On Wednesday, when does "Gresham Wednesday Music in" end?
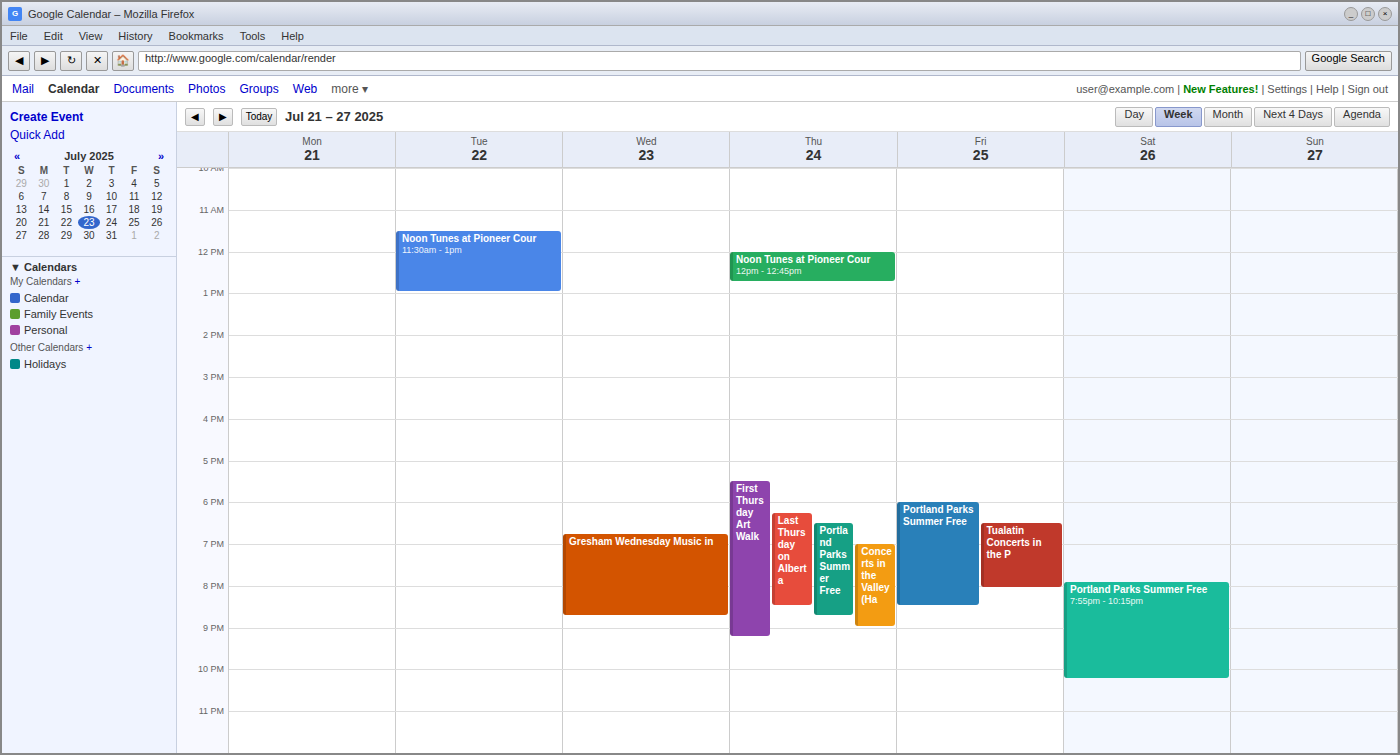
8:45 PM